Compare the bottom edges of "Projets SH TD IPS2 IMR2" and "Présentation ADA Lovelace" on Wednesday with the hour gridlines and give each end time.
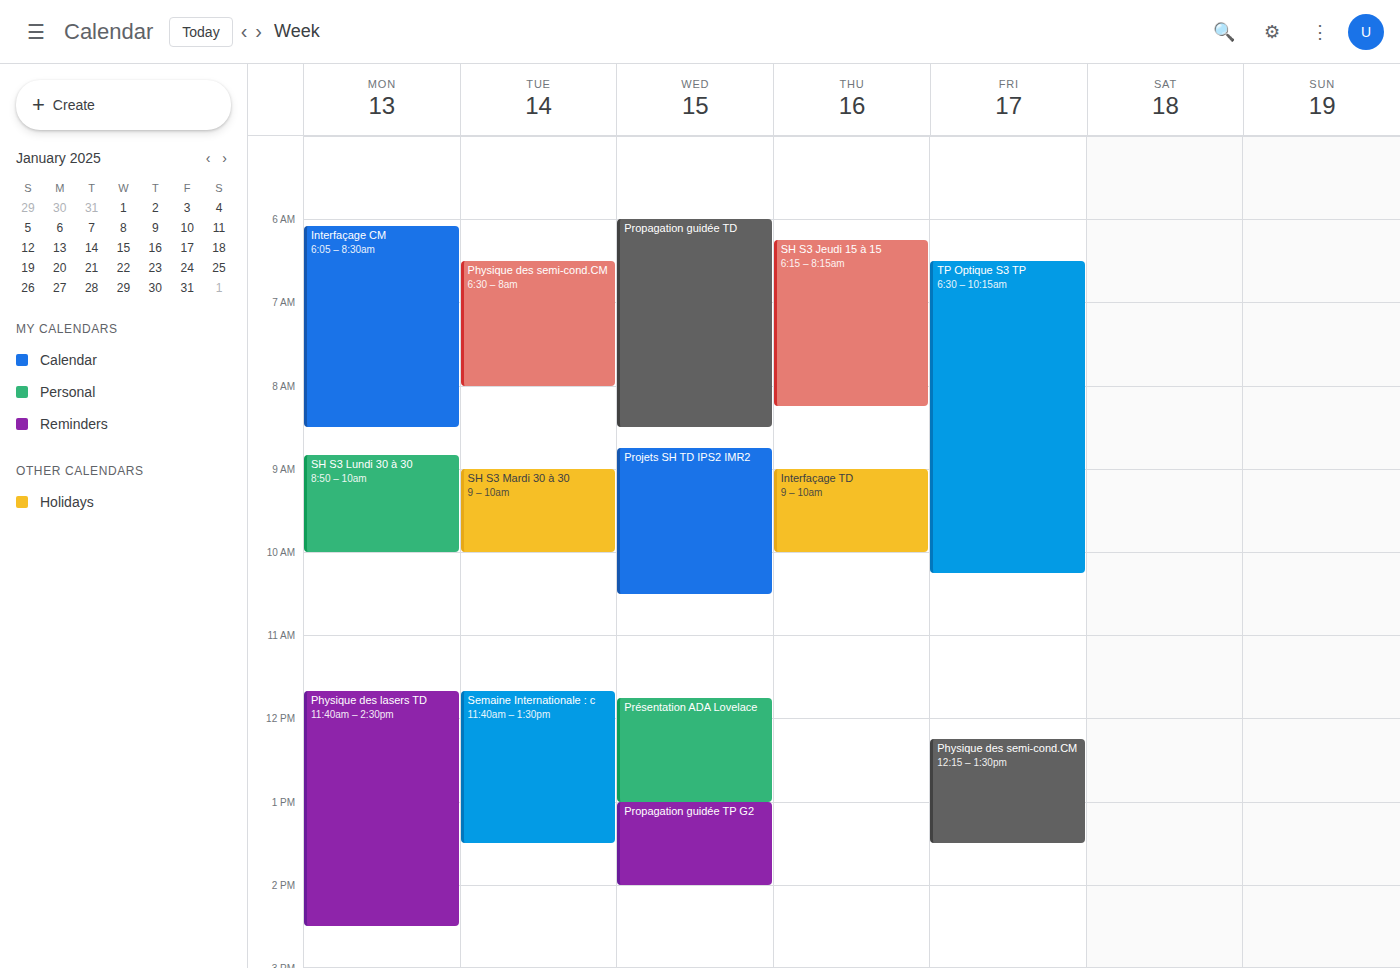
"Projets SH TD IPS2 IMR2": 10:30 AM, halfway between the 10 AM and 11 AM lines. "Présentation ADA Lovelace": 1:00 PM, exactly on the 1 PM line.